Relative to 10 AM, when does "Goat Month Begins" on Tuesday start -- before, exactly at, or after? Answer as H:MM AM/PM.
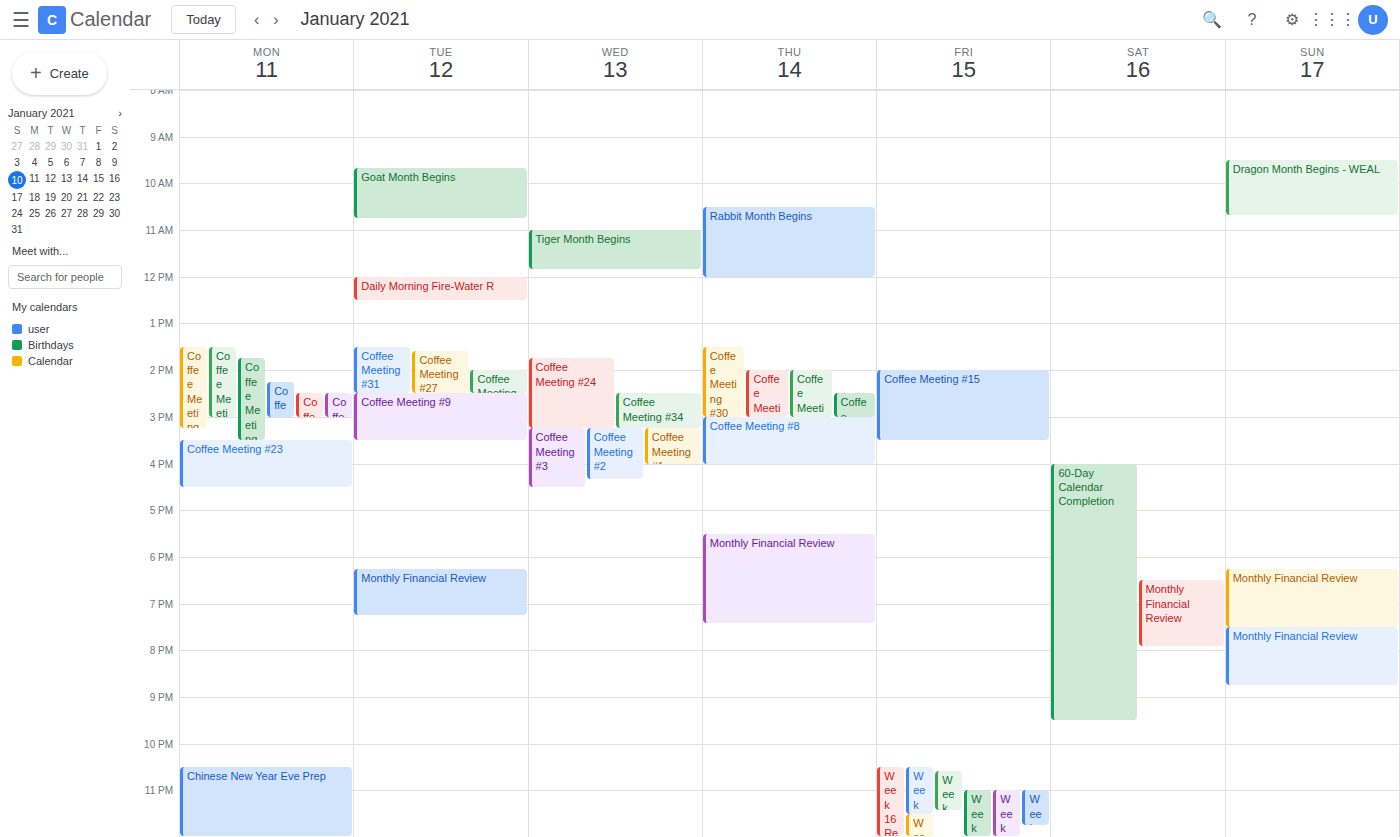
9:40 AM -- before 10 AM, 20 minutes above the 10 AM line.